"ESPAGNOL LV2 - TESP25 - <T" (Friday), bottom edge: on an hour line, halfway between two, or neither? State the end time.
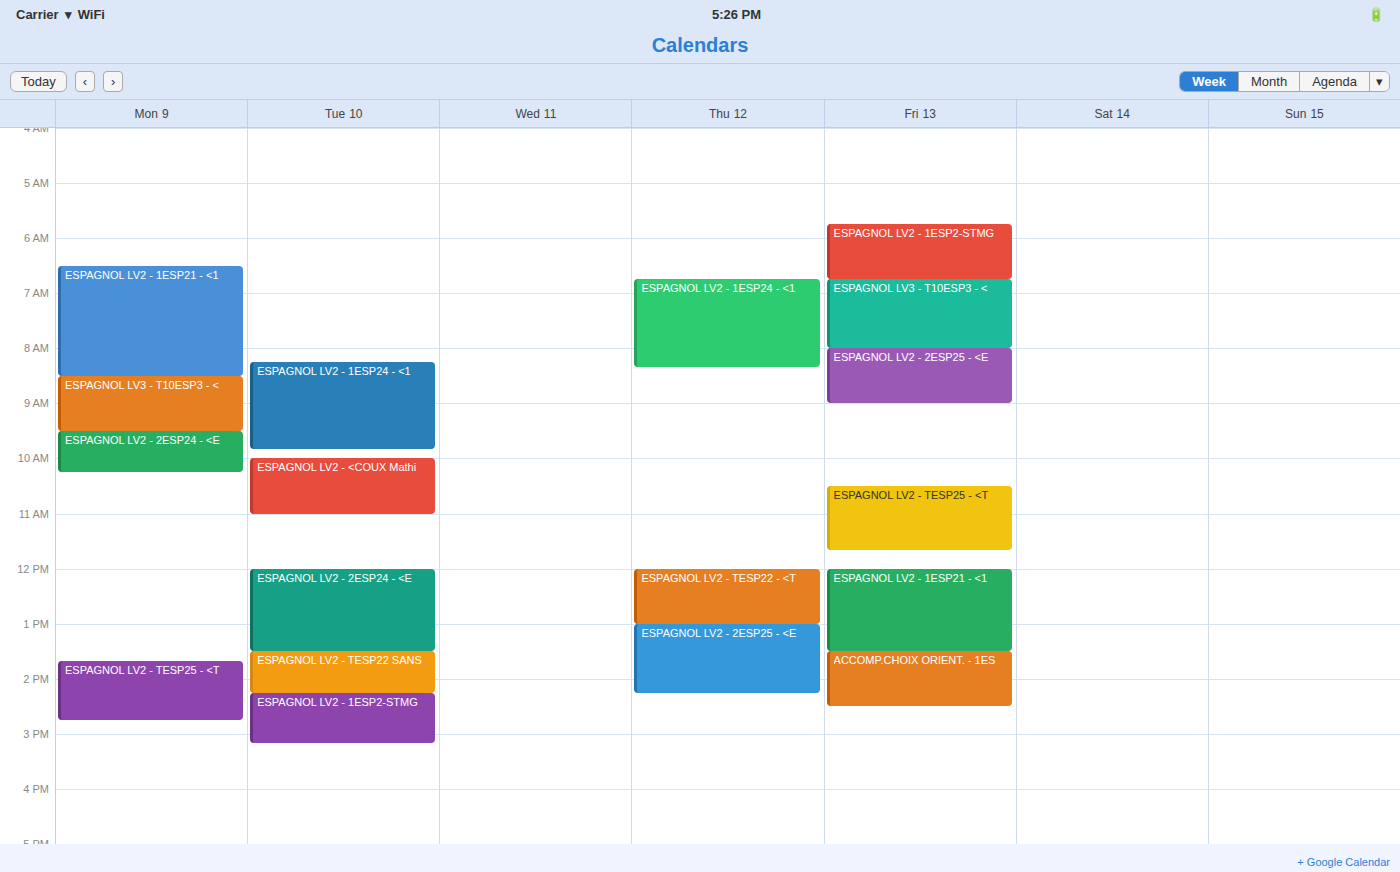
11:40 AM -- neither: 40 minutes below the 11 AM line and 20 minutes above the 12 PM line.